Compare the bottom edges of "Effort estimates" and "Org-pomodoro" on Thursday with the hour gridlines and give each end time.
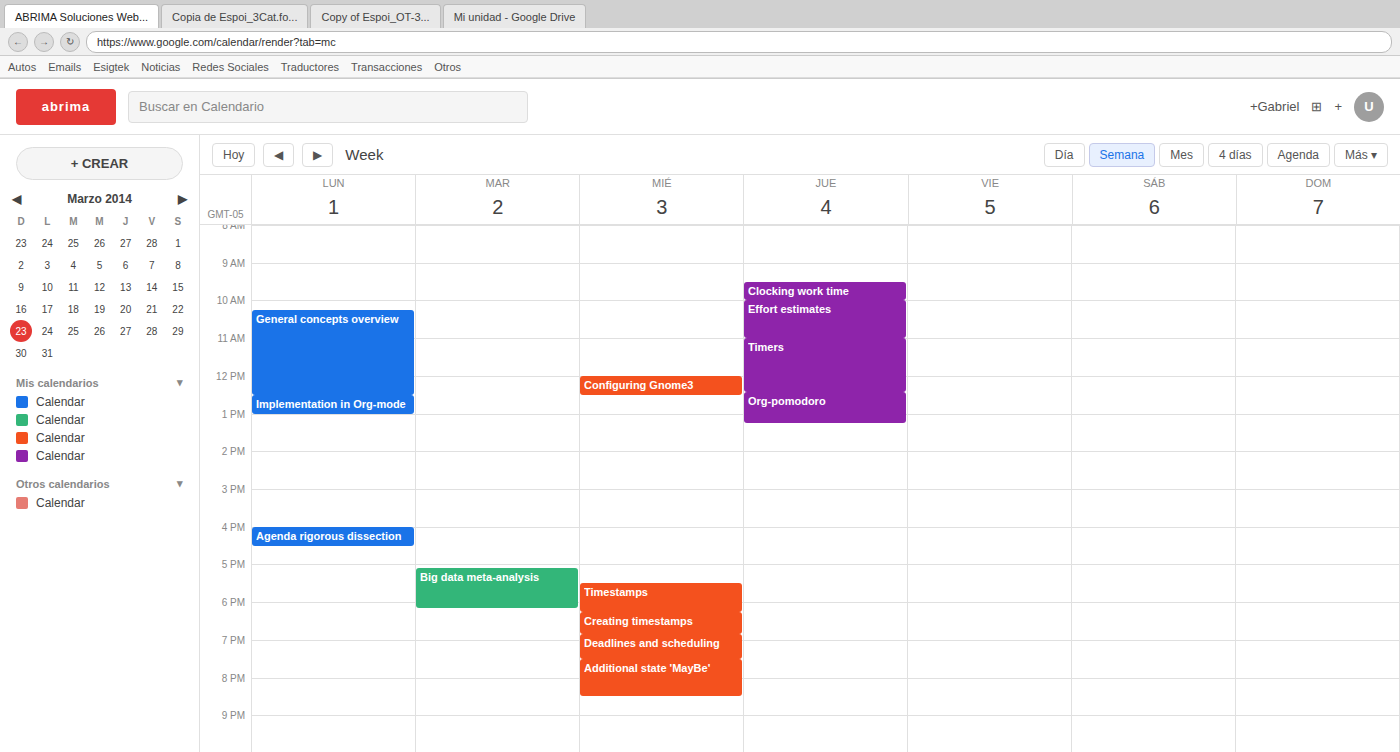
"Effort estimates": 11:00 AM, exactly on the 11 AM line. "Org-pomodoro": 1:15 PM, neither: a quarter of the way from the 1 PM line to the 2 PM line.